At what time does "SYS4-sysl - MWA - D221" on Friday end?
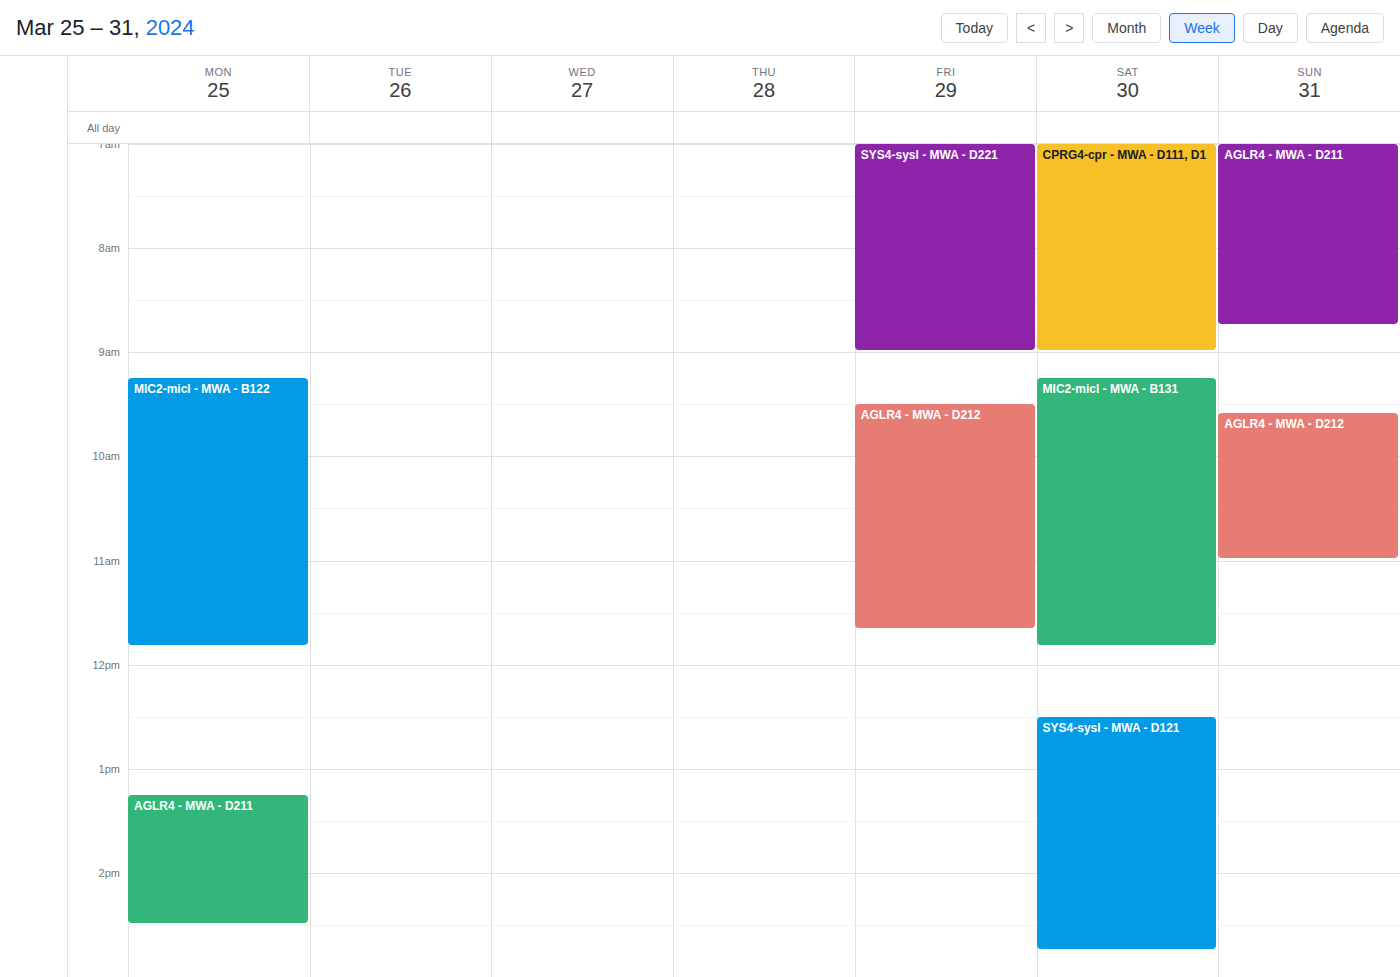
9:00 AM